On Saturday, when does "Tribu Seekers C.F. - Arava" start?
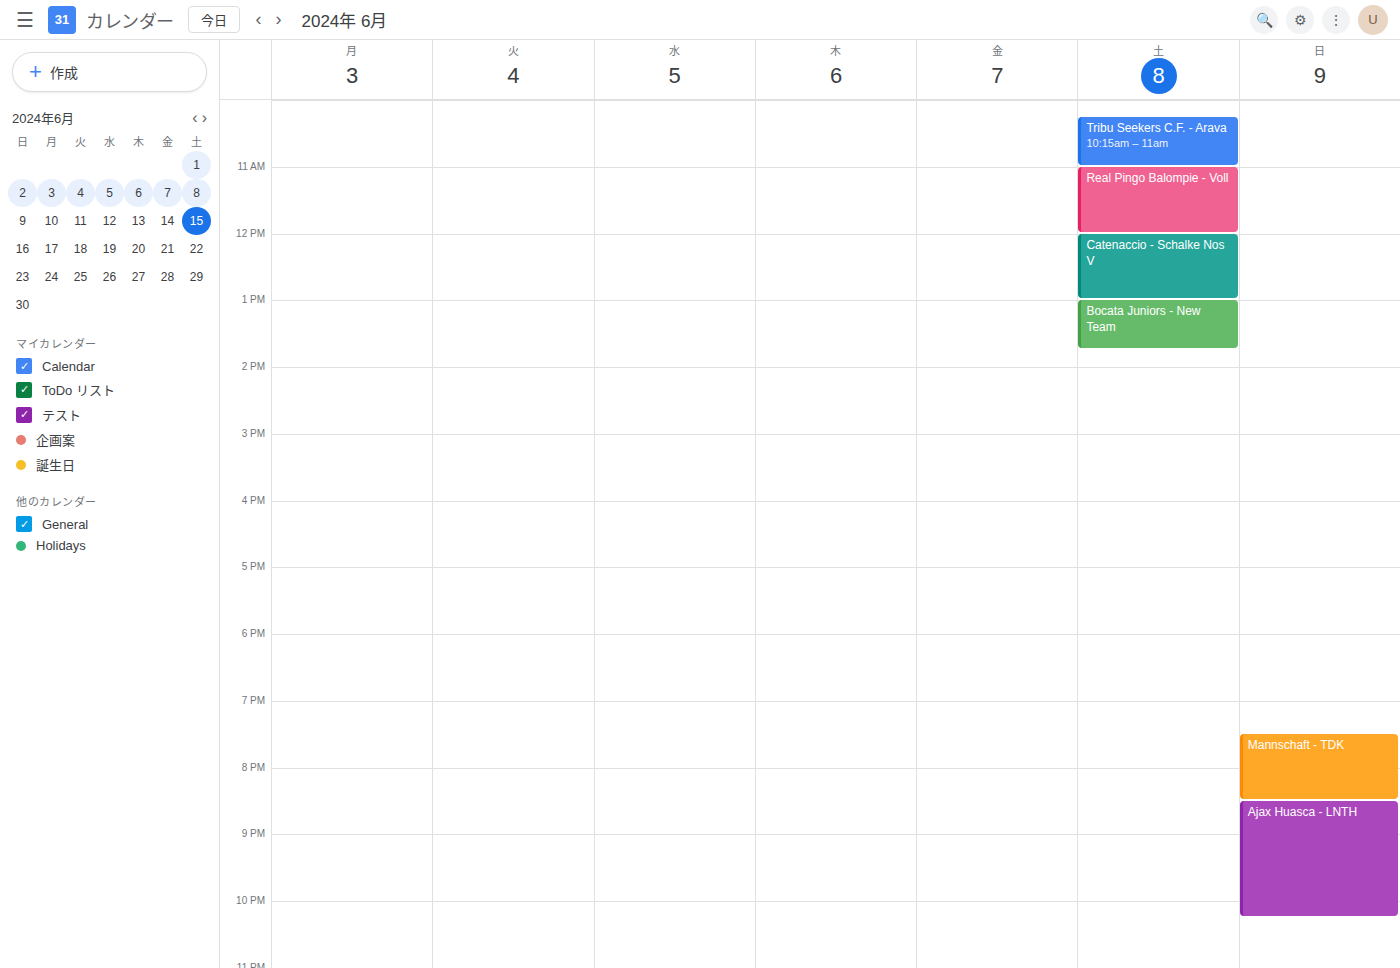
10:15 AM